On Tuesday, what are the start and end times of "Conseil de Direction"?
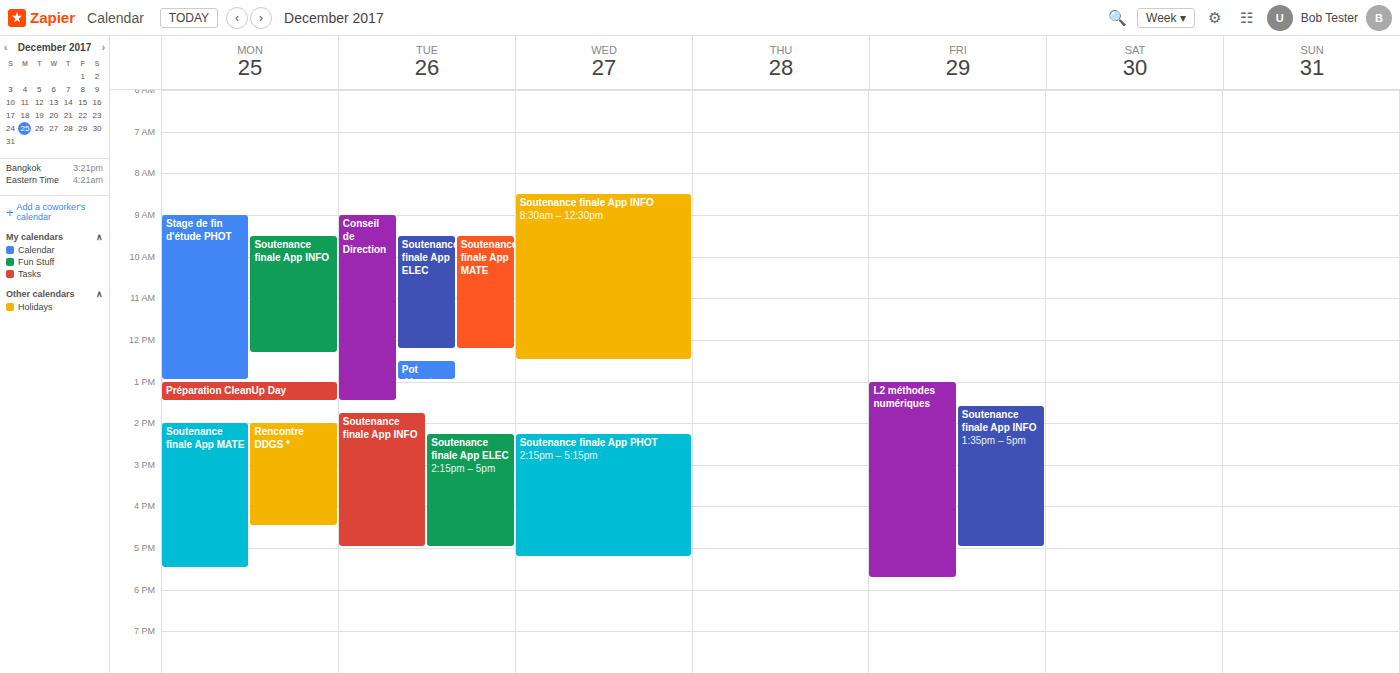
9:00 AM to 1:30 PM